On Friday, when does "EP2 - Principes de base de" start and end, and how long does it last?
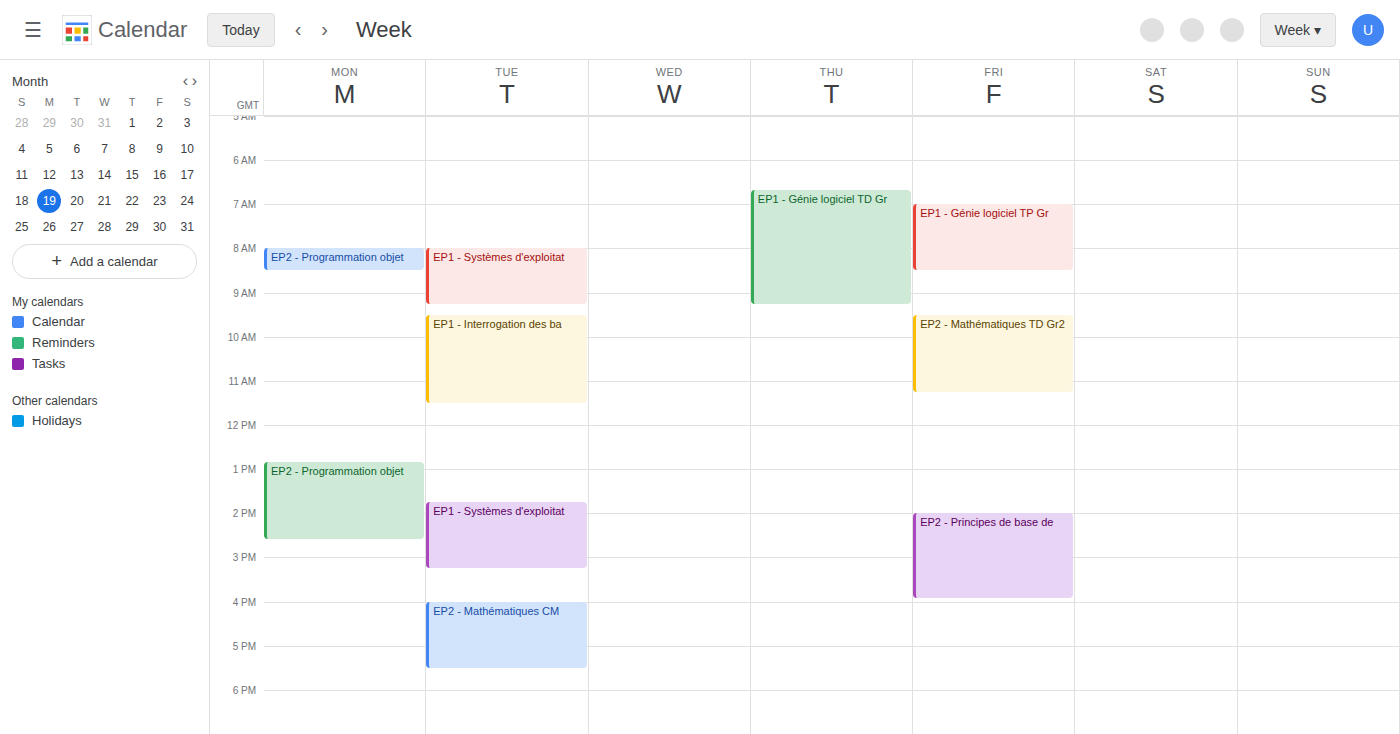
2:00 PM to 3:55 PM, 1 hour 55 minutes